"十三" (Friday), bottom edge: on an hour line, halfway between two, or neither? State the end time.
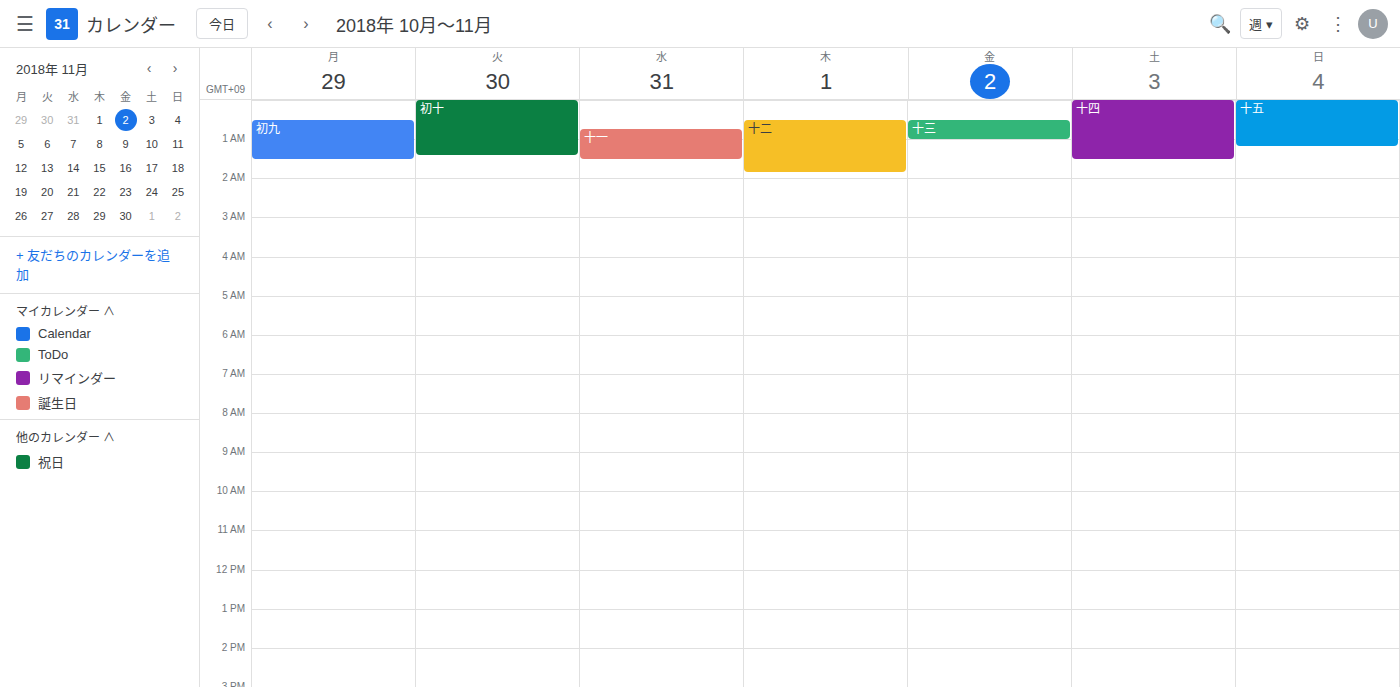
1:00 AM -- exactly on the 1 AM line.